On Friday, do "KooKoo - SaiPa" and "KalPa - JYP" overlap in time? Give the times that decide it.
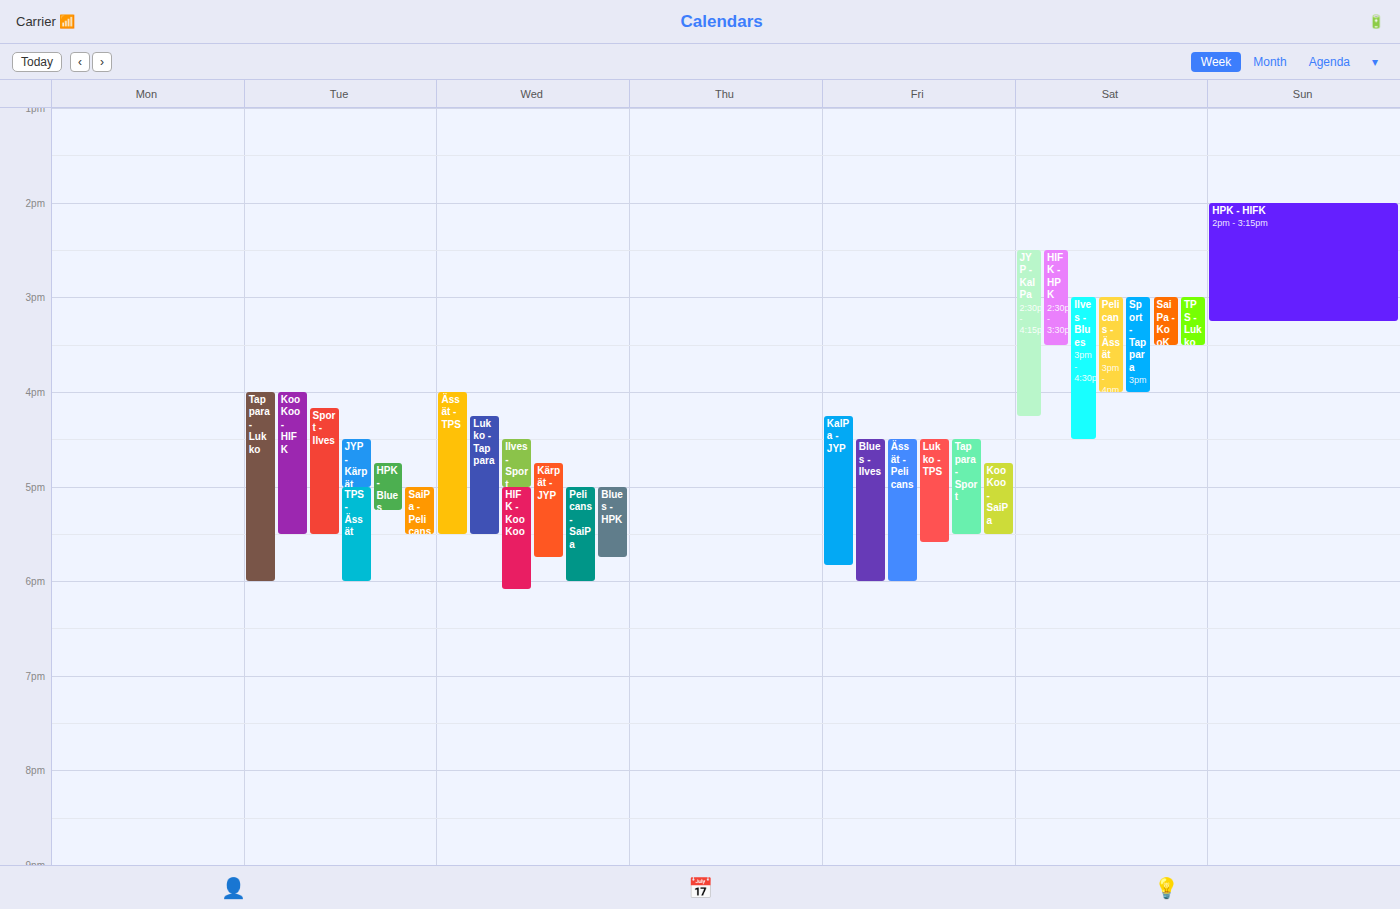
"KooKoo - SaiPa" runs 4:45 PM to 5:30 PM, inside "KalPa - JYP" -- they overlap.